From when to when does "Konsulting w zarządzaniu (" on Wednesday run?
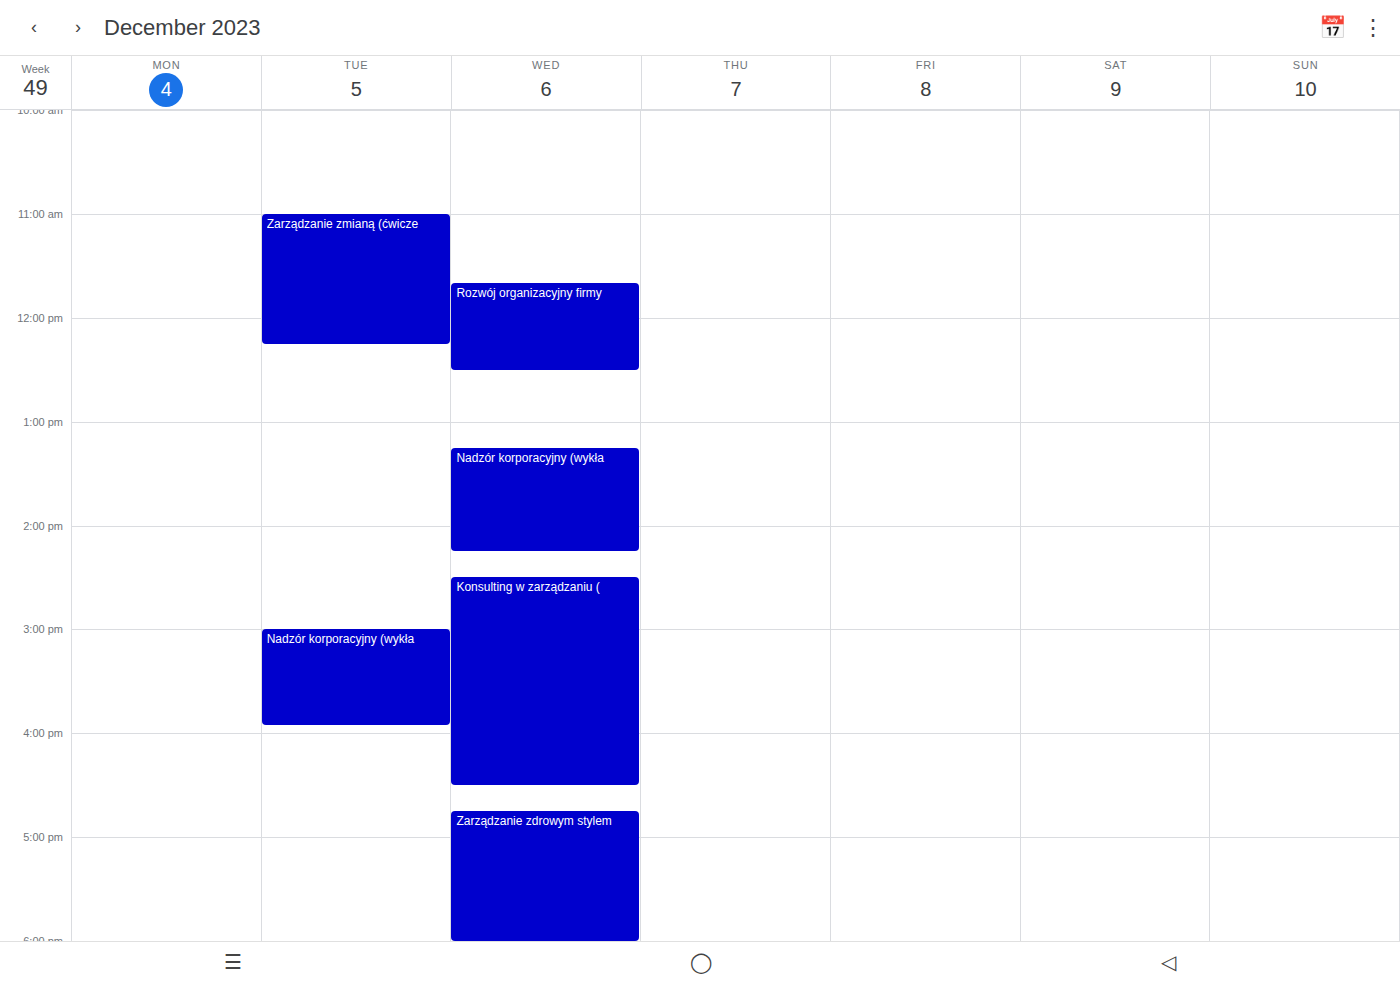
2:30 PM to 4:30 PM